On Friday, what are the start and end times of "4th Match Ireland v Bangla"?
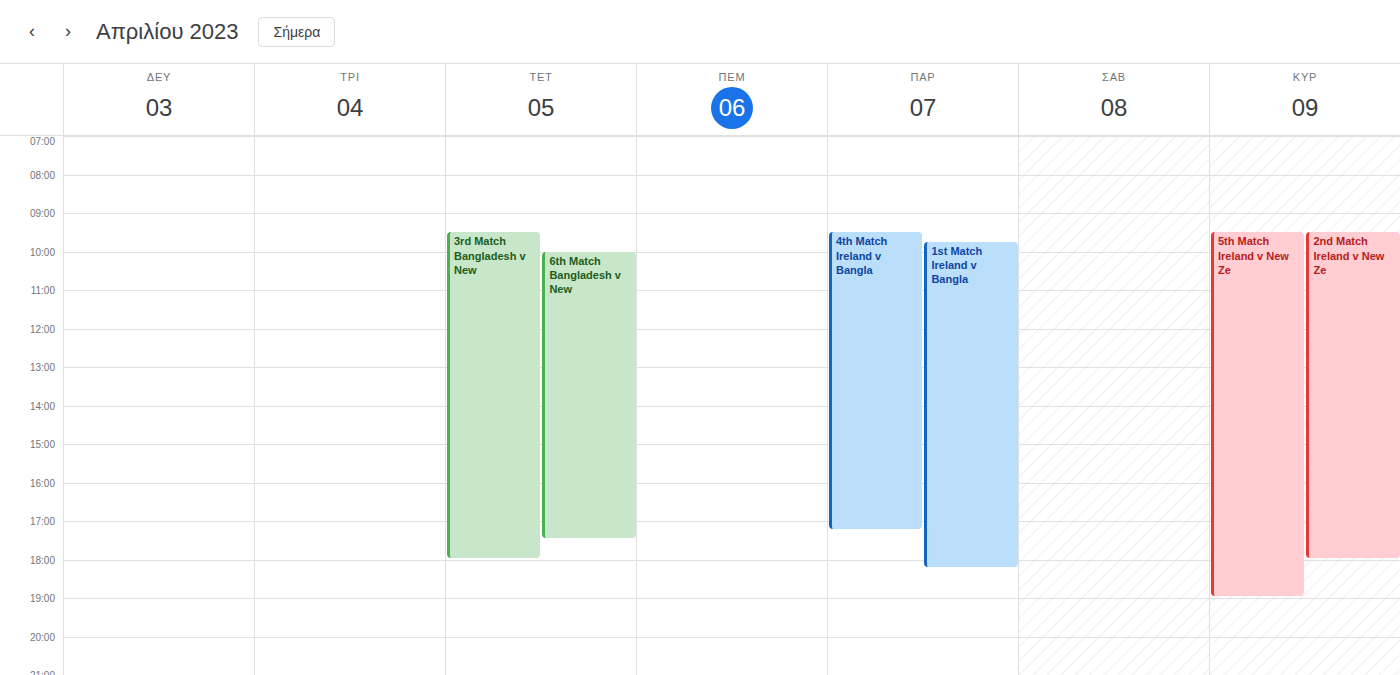
9:30 AM to 5:15 PM